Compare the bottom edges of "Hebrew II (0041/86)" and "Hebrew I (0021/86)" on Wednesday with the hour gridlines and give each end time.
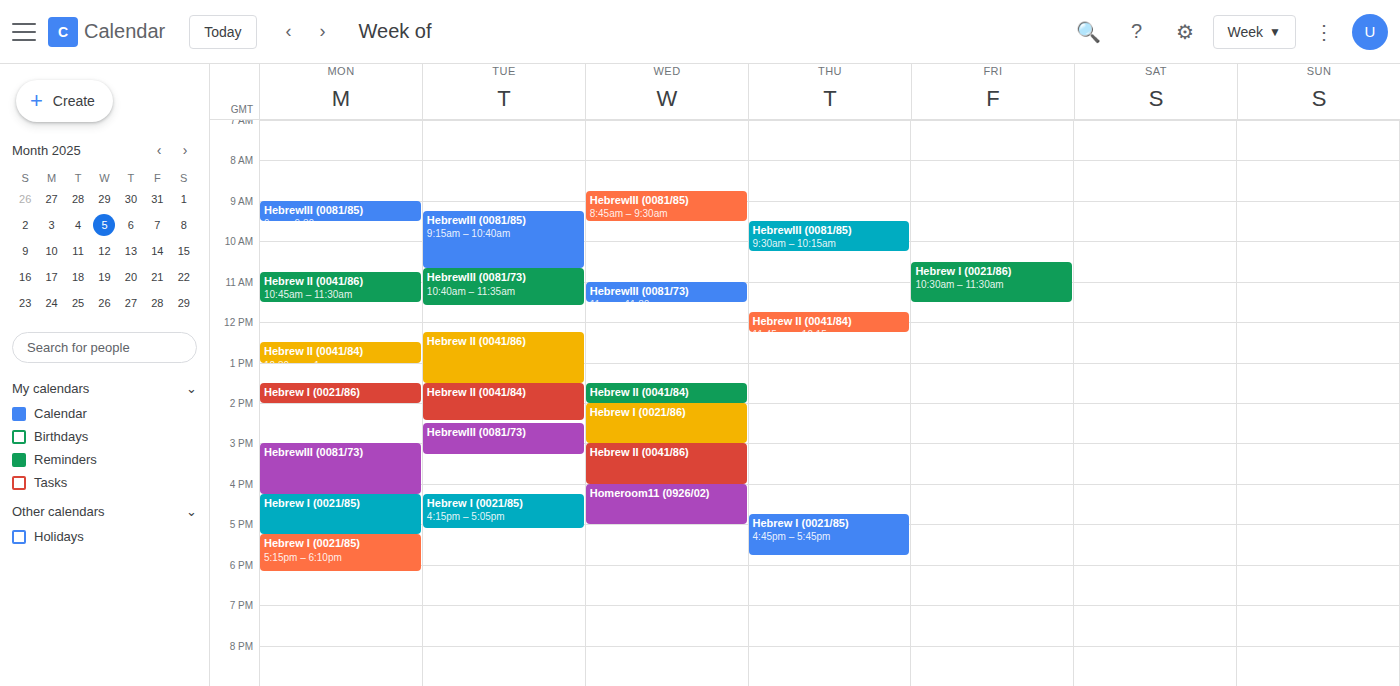
"Hebrew II (0041/86)": 4:00 PM, exactly on the 4 PM line. "Hebrew I (0021/86)": 3:00 PM, exactly on the 3 PM line.